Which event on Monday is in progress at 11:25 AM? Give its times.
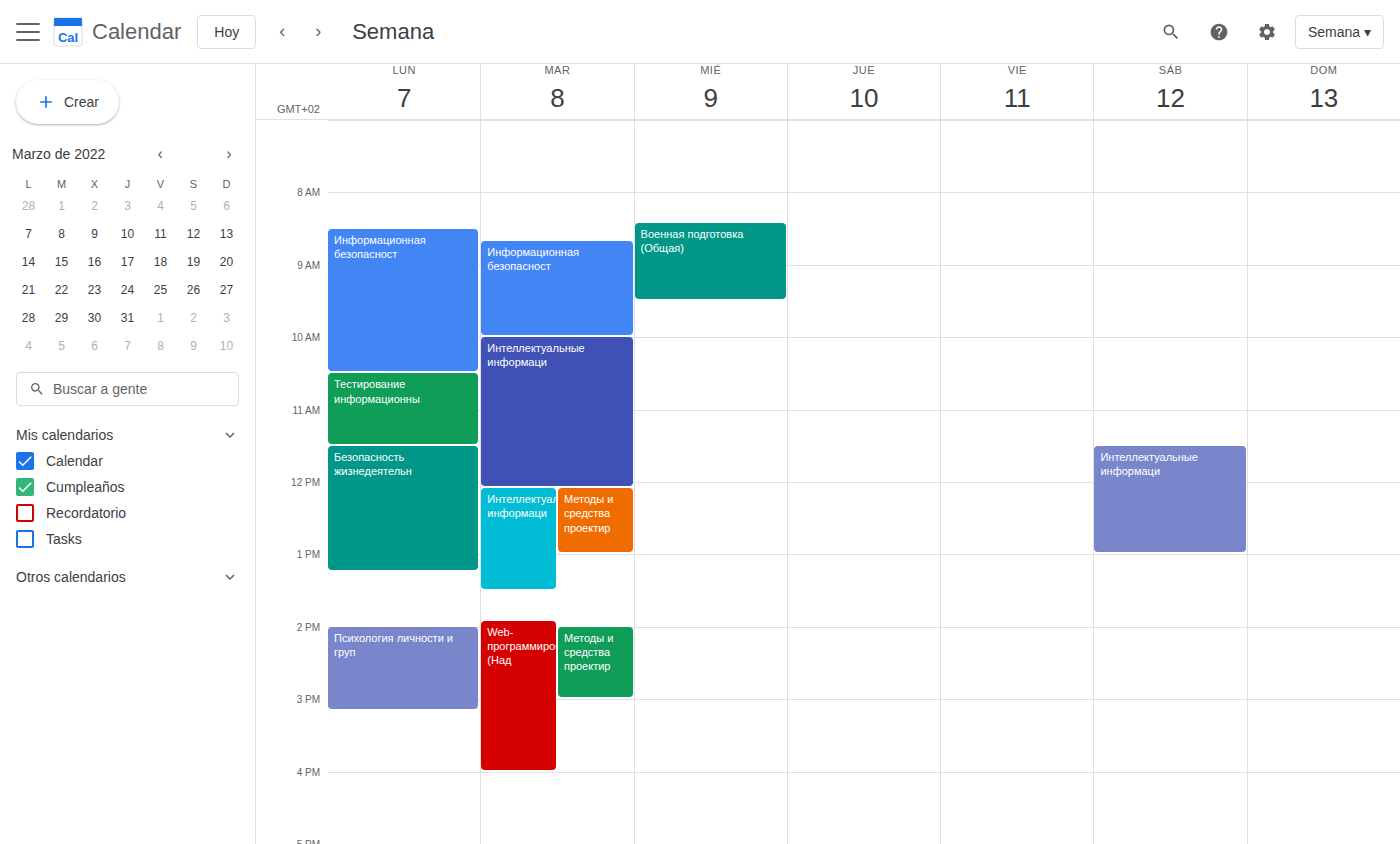
"Тестирование информационны", 10:30 AM to 11:30 AM